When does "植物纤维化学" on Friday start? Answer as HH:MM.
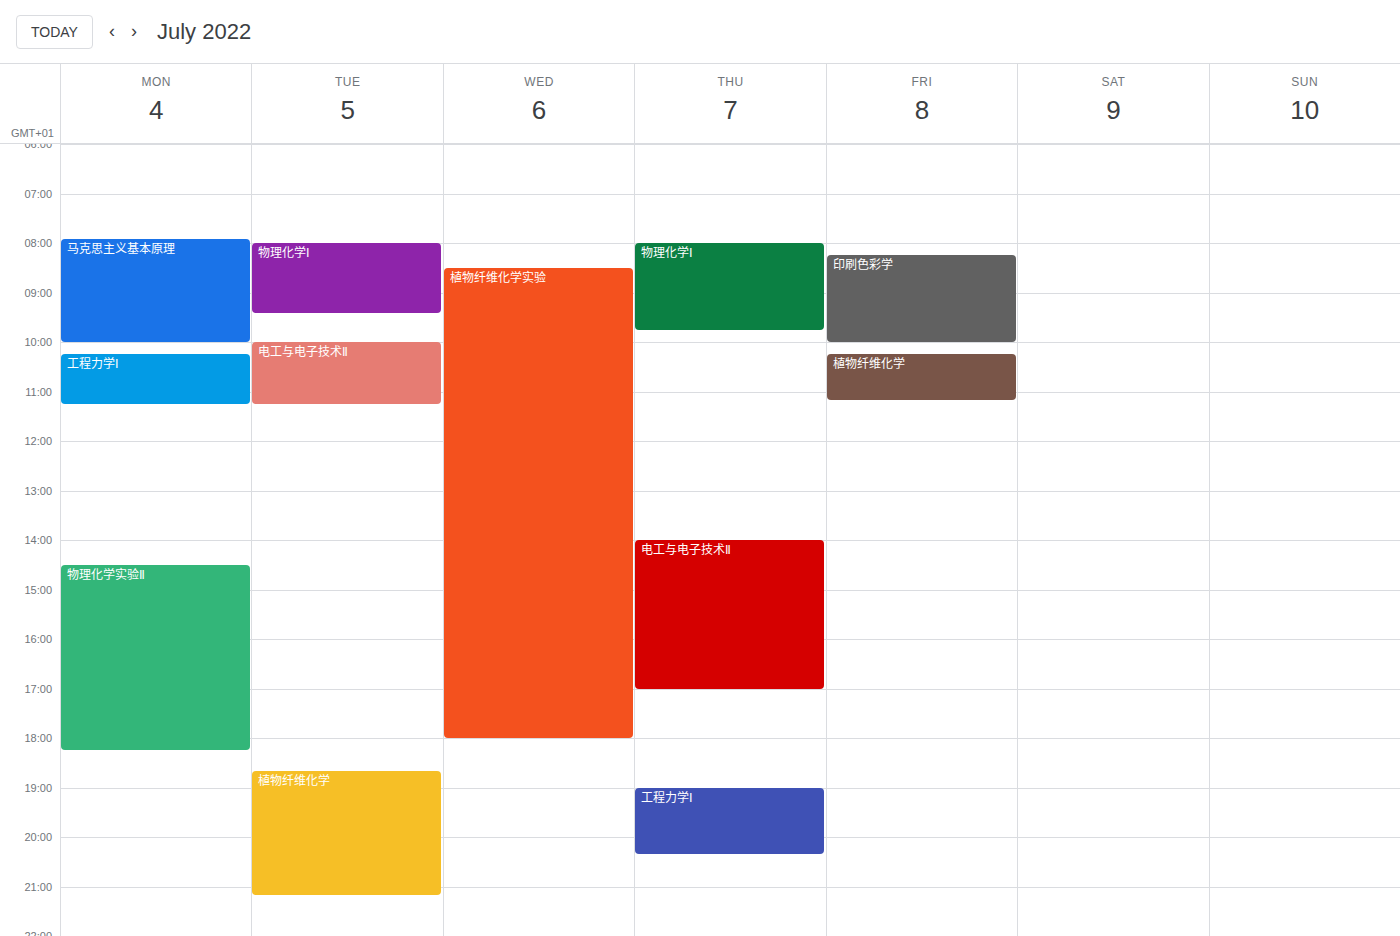
10:15